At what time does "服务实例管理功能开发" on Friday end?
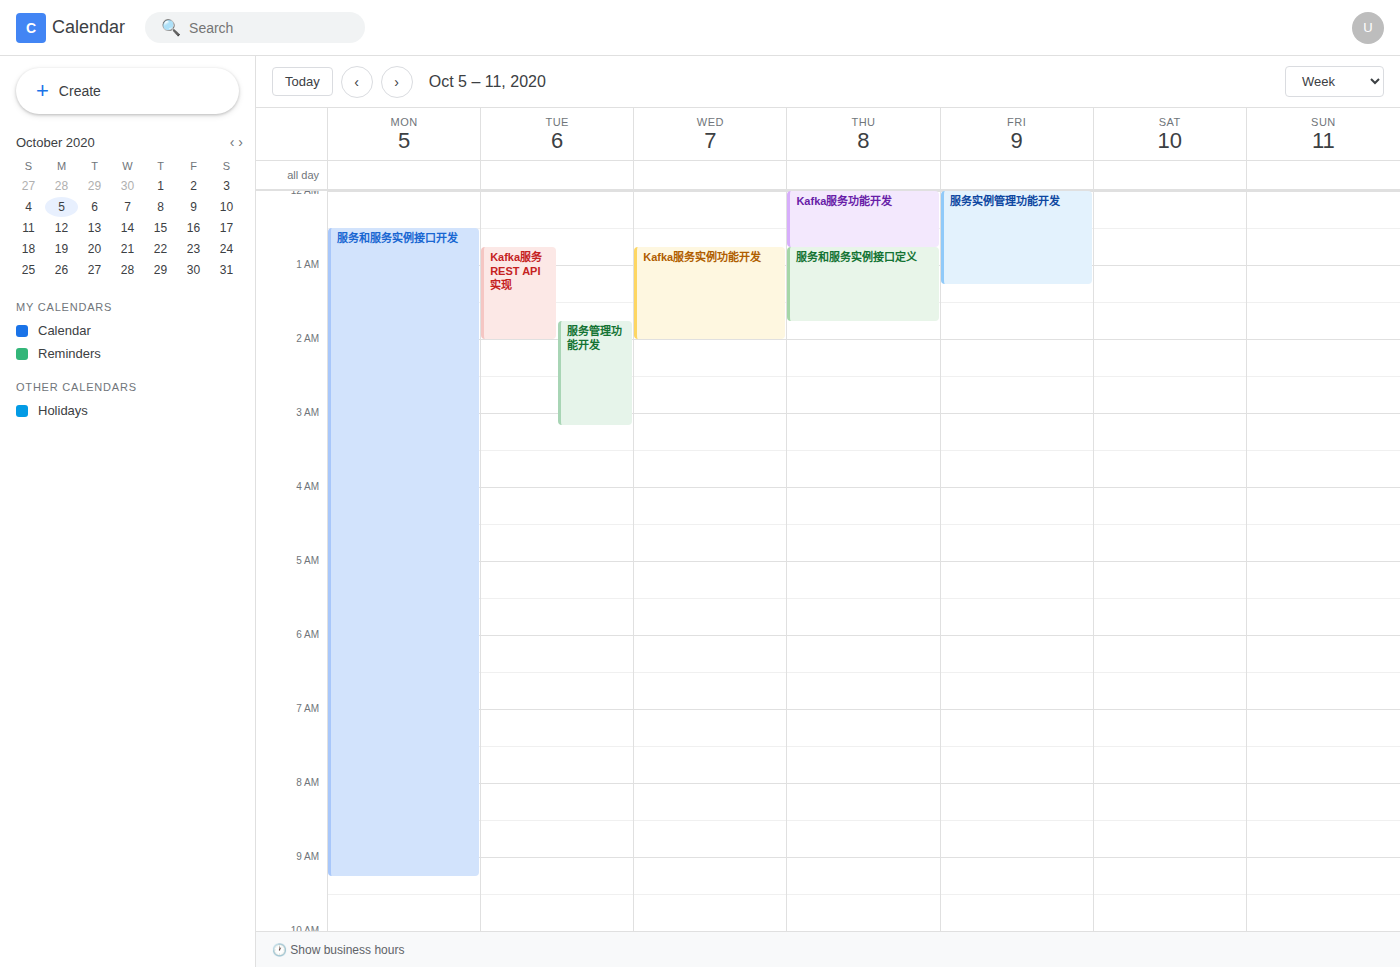
01:15